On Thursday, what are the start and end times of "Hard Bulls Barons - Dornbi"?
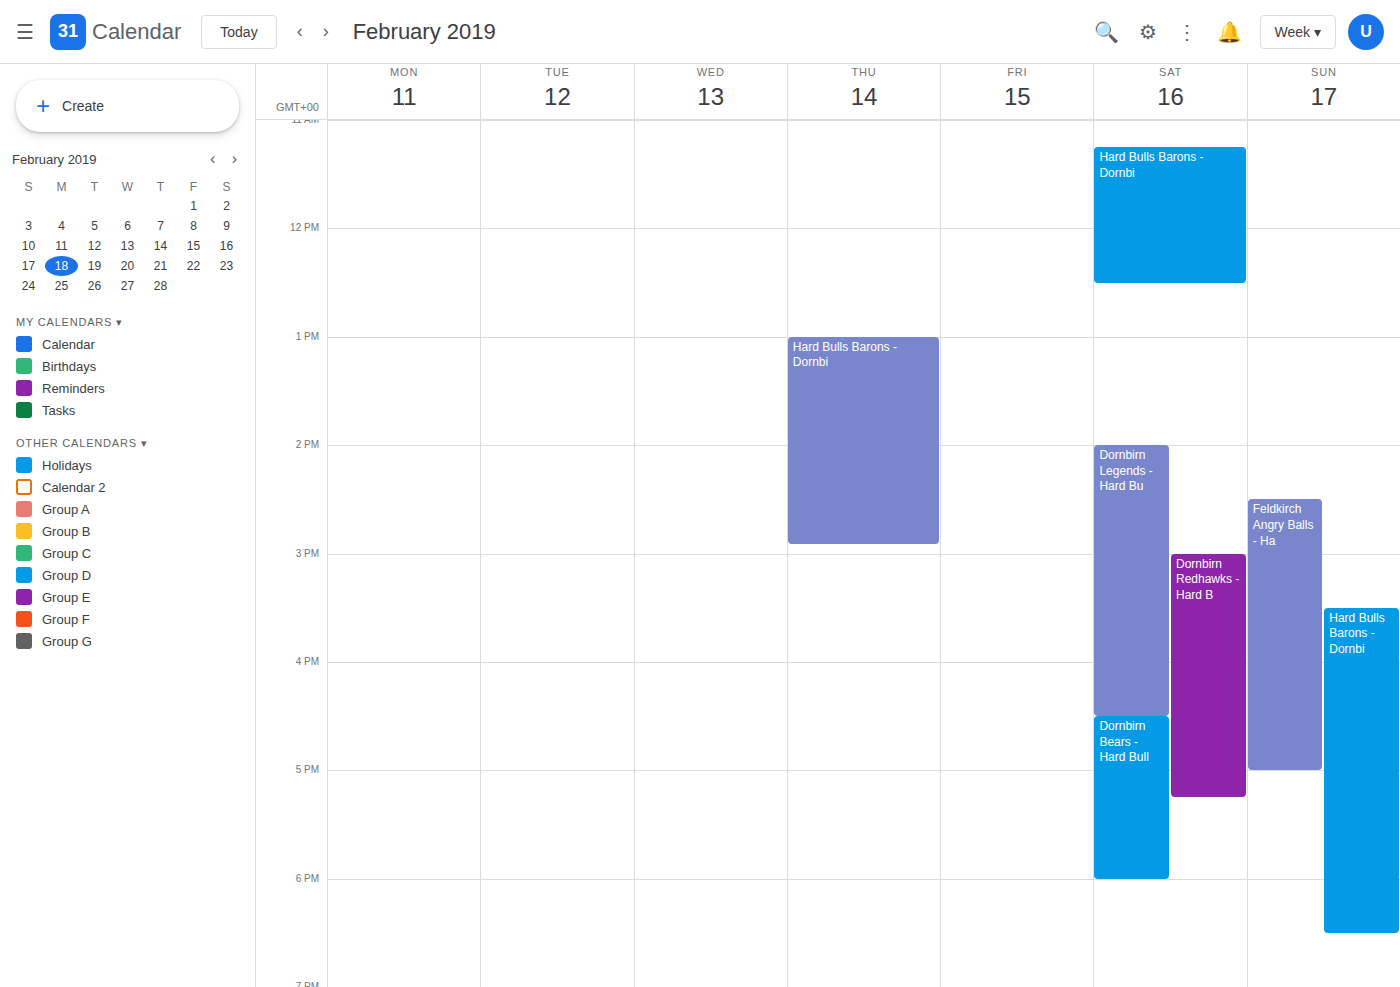
1:00 PM to 2:55 PM